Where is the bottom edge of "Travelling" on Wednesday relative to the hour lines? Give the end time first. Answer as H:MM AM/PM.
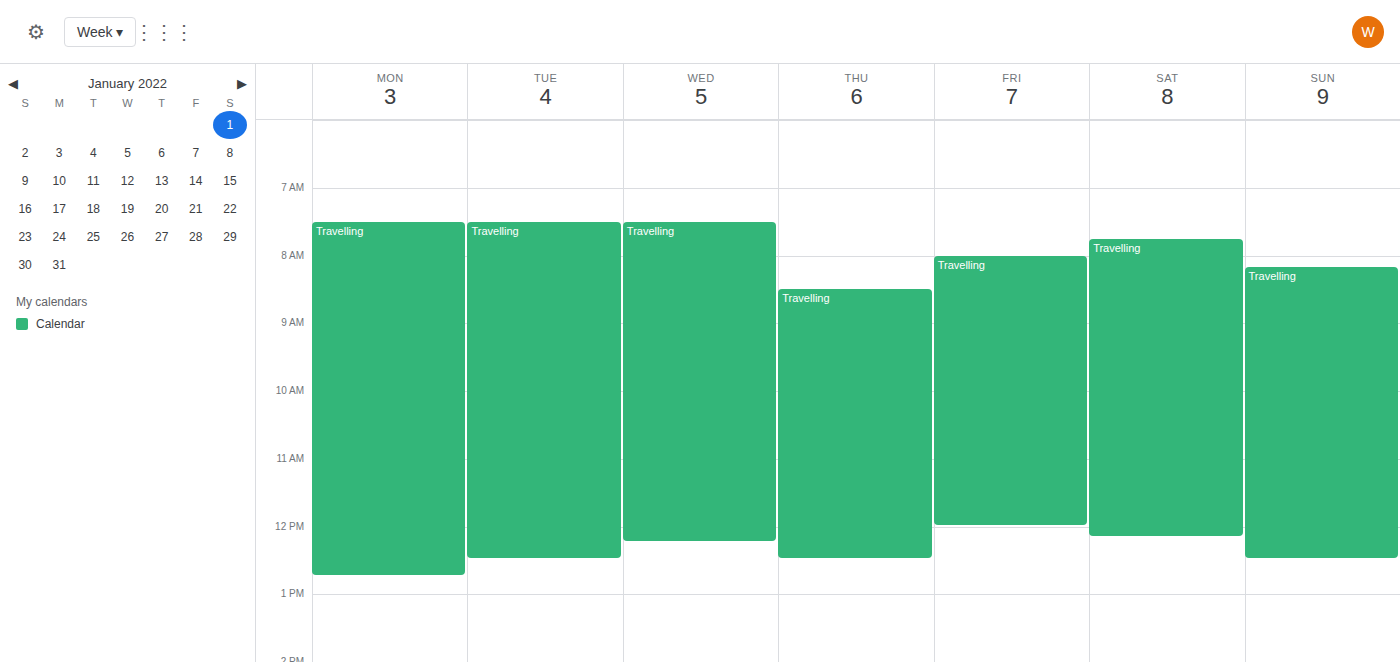
12:15 PM -- neither: a quarter of the way from the 12 PM line to the 1 PM line.